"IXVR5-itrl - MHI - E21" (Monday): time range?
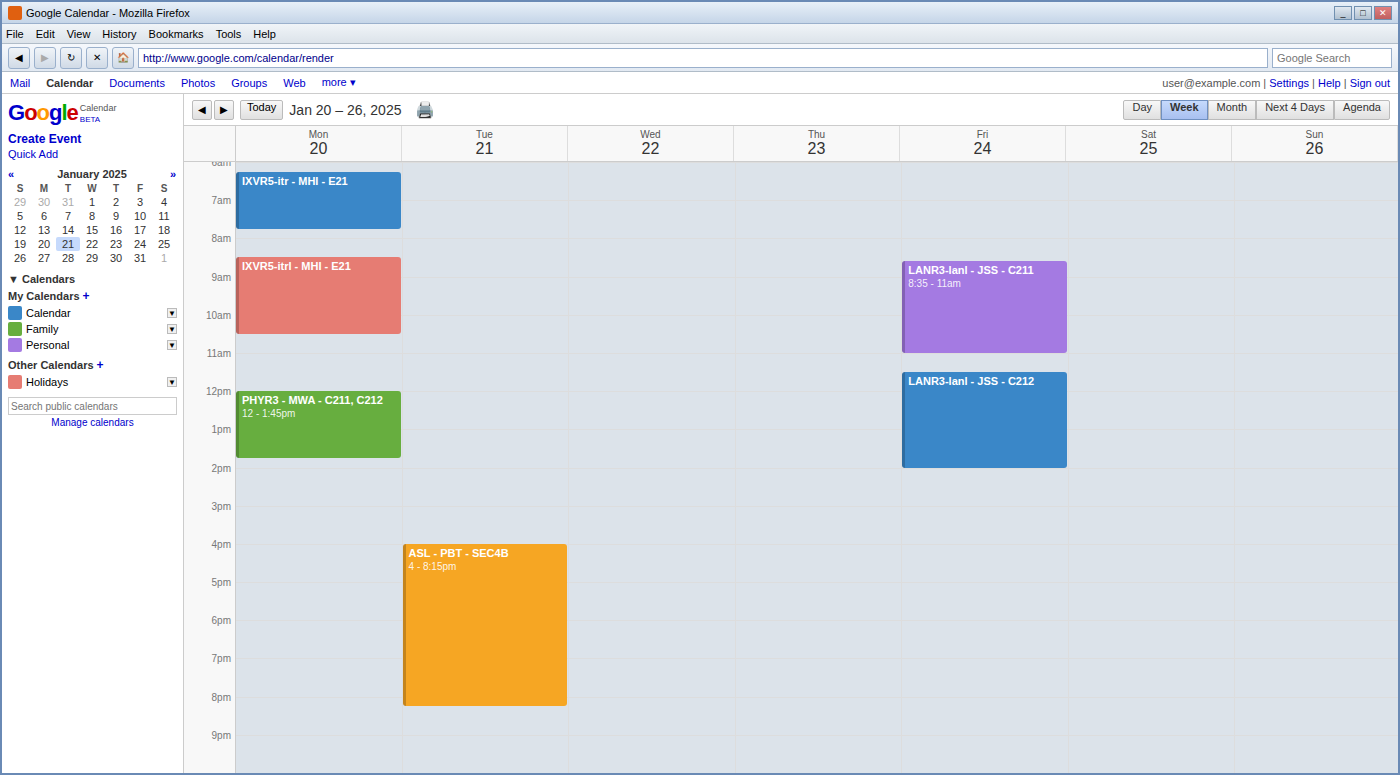
8:30 AM to 10:30 AM